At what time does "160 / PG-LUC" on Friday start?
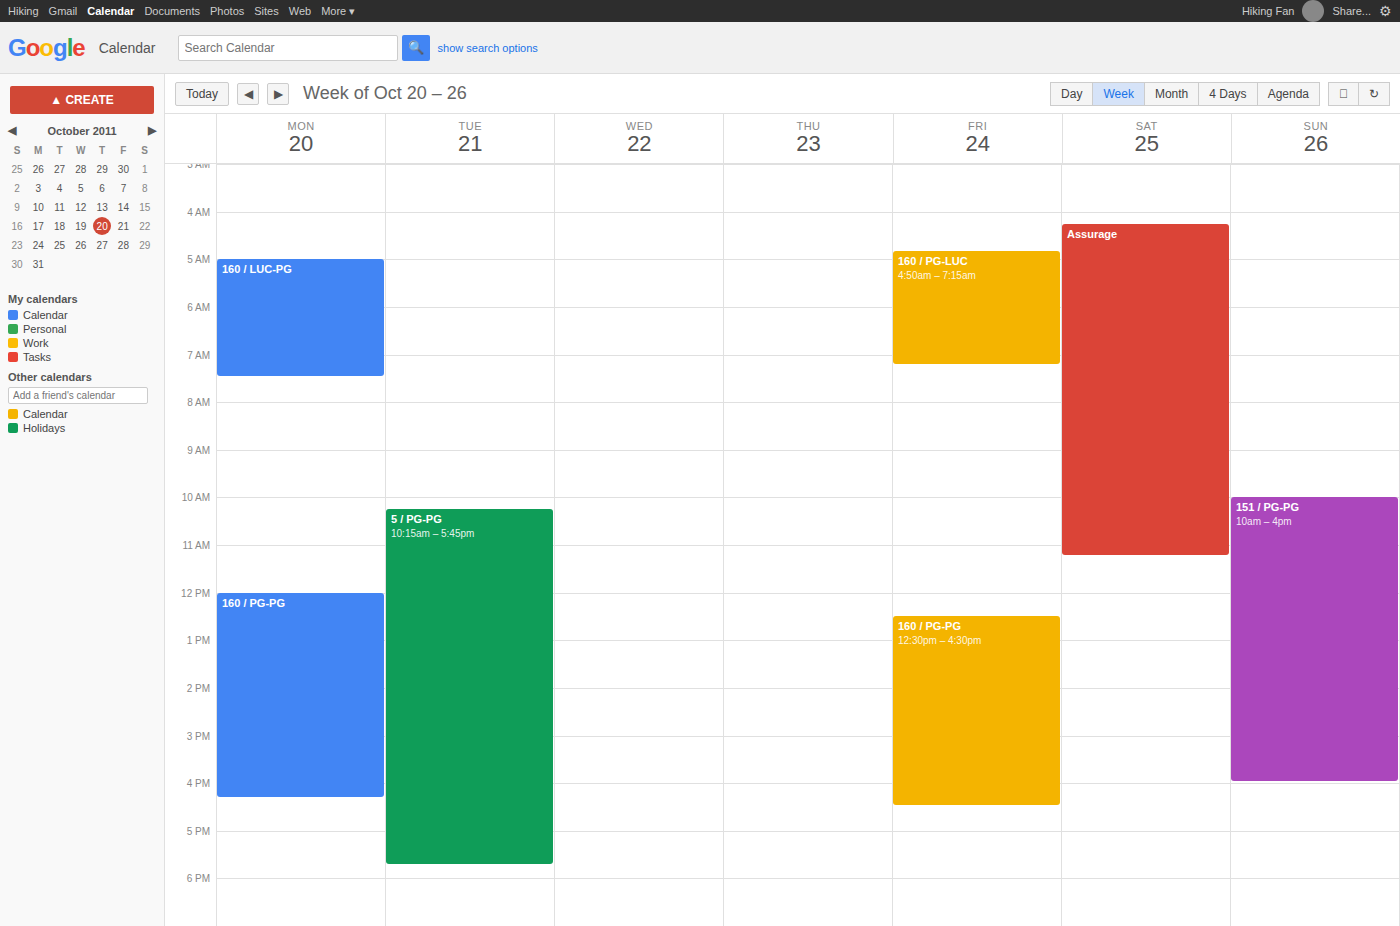
4:50 AM